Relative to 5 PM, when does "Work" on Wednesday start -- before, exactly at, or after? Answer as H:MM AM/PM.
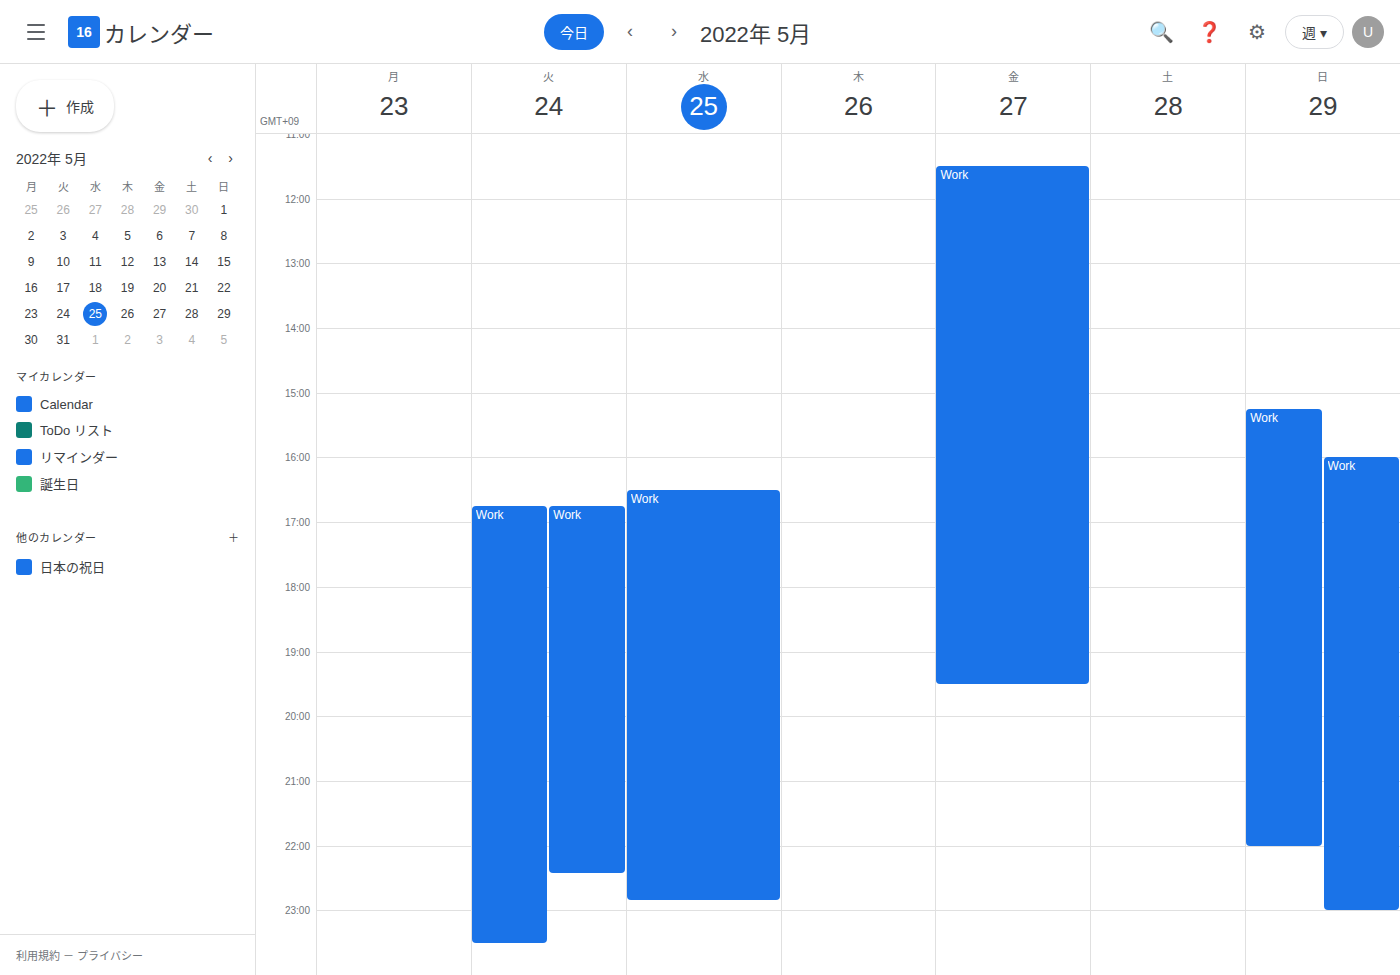
4:30 PM -- before 5 PM, 30 minutes above the 5 PM line.